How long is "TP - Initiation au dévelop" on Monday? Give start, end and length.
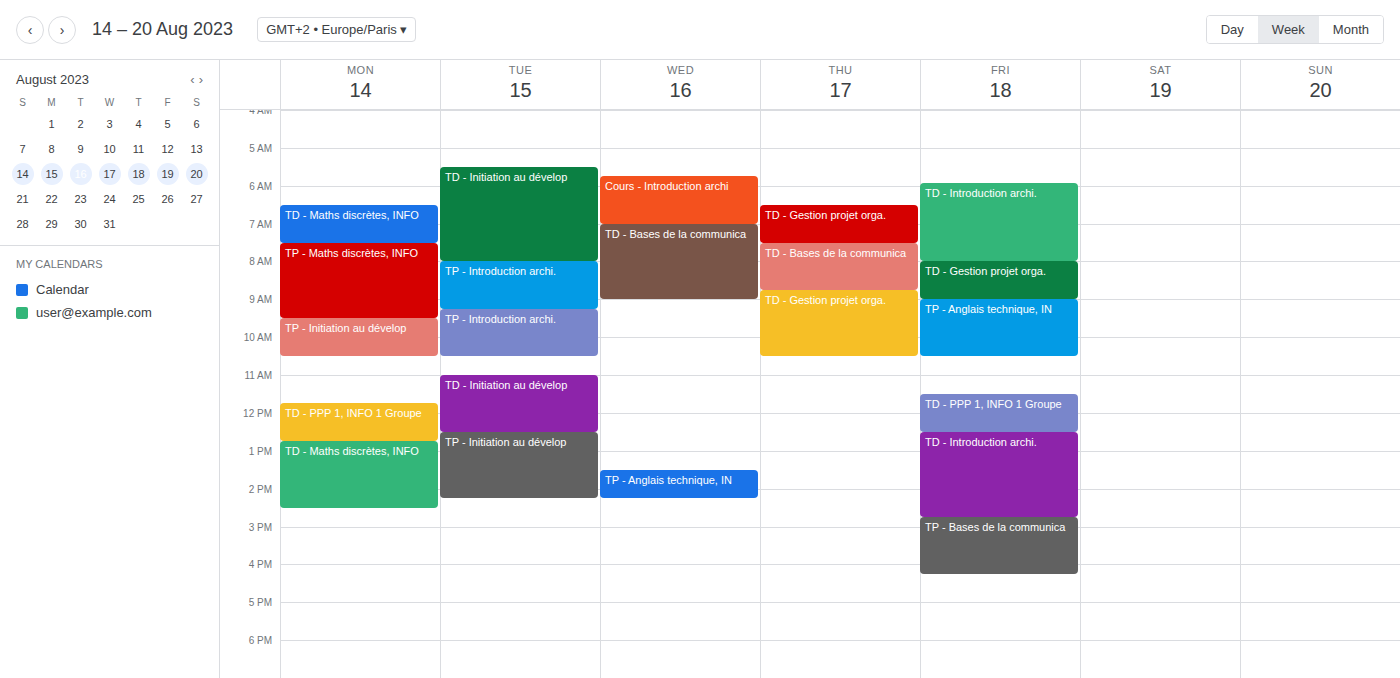
09:30 to 10:30, 1 hour